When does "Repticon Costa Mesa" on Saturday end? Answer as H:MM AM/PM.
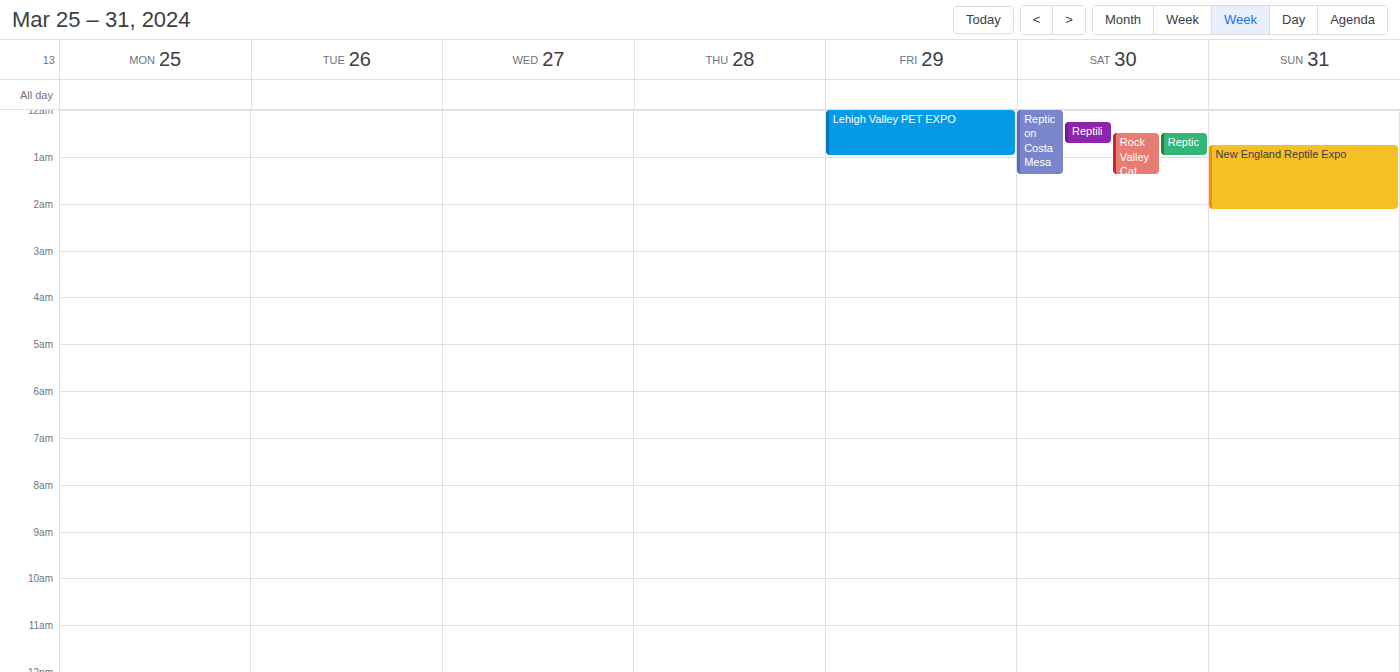
1:25 AM